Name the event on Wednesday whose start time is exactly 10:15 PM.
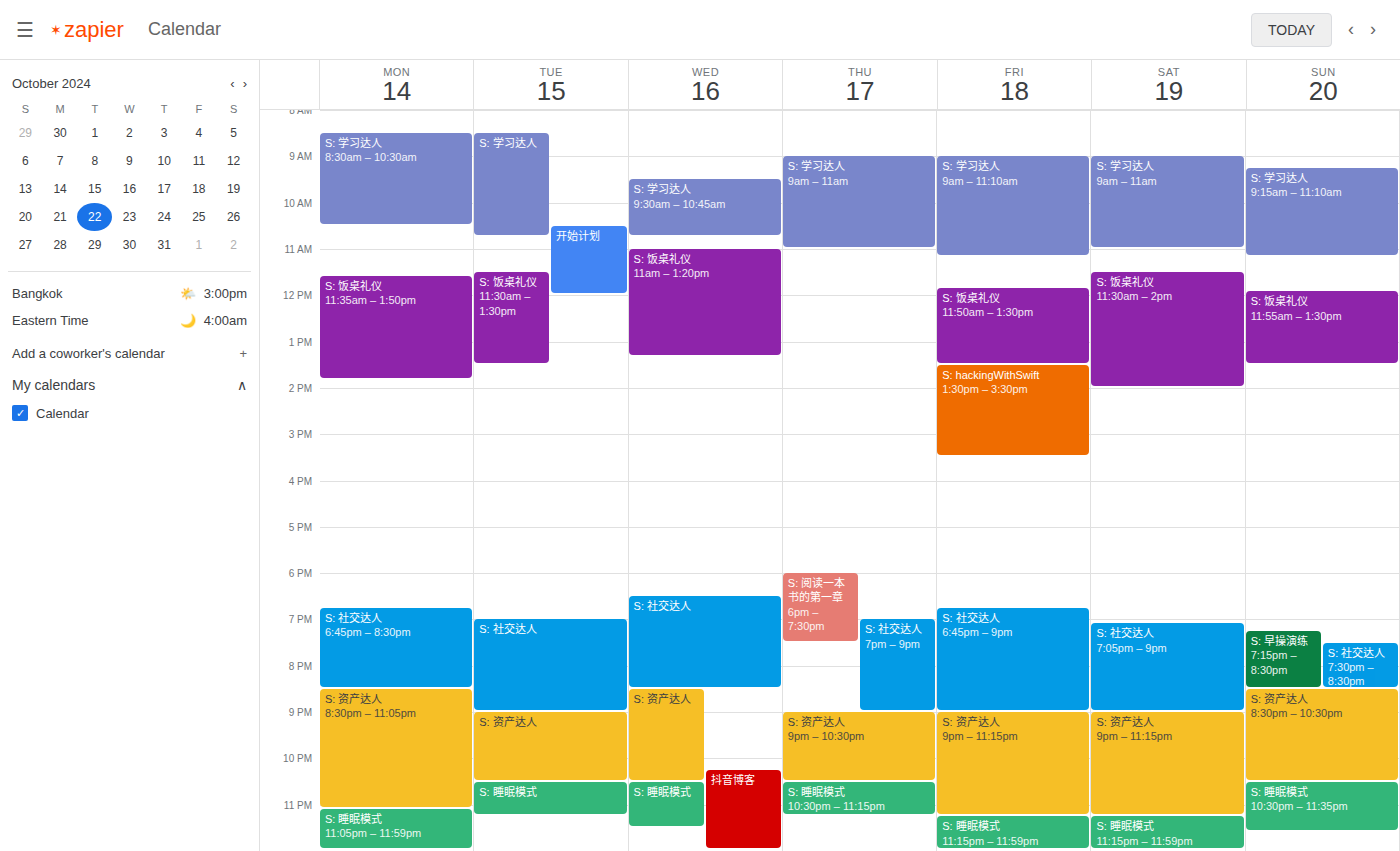
"抖音博客"